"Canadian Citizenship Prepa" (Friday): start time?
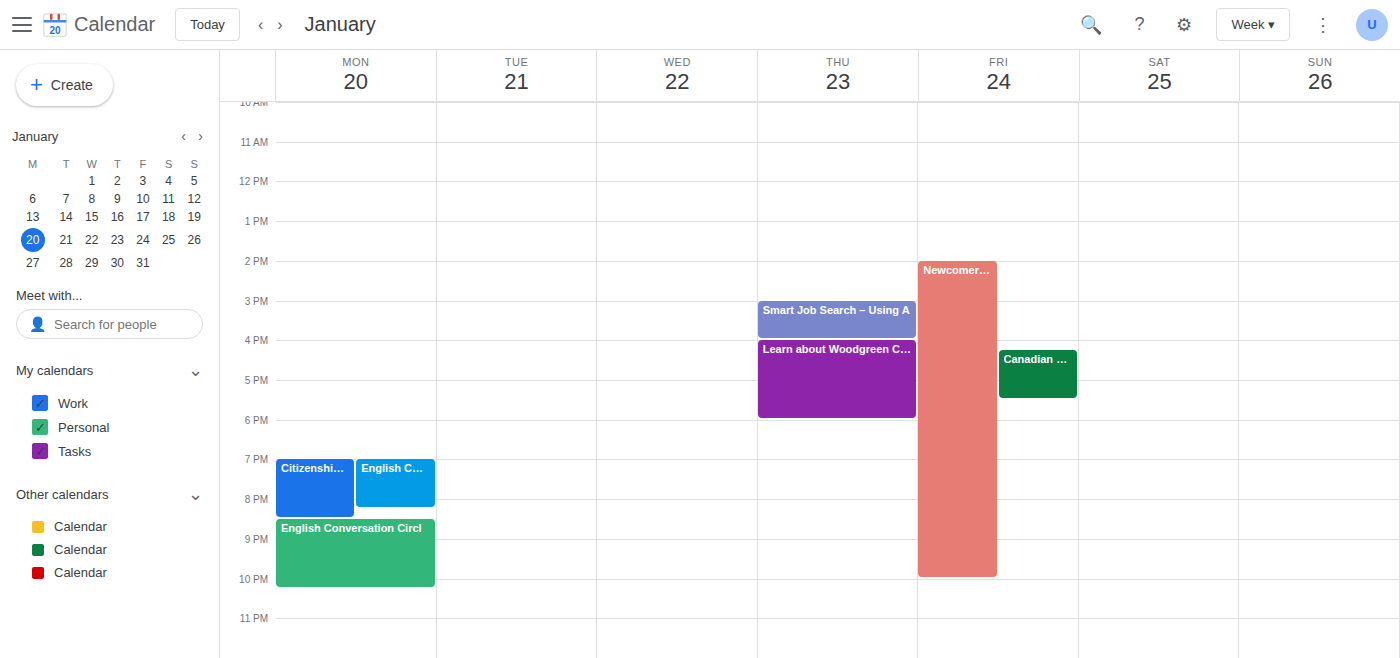
4:15 PM